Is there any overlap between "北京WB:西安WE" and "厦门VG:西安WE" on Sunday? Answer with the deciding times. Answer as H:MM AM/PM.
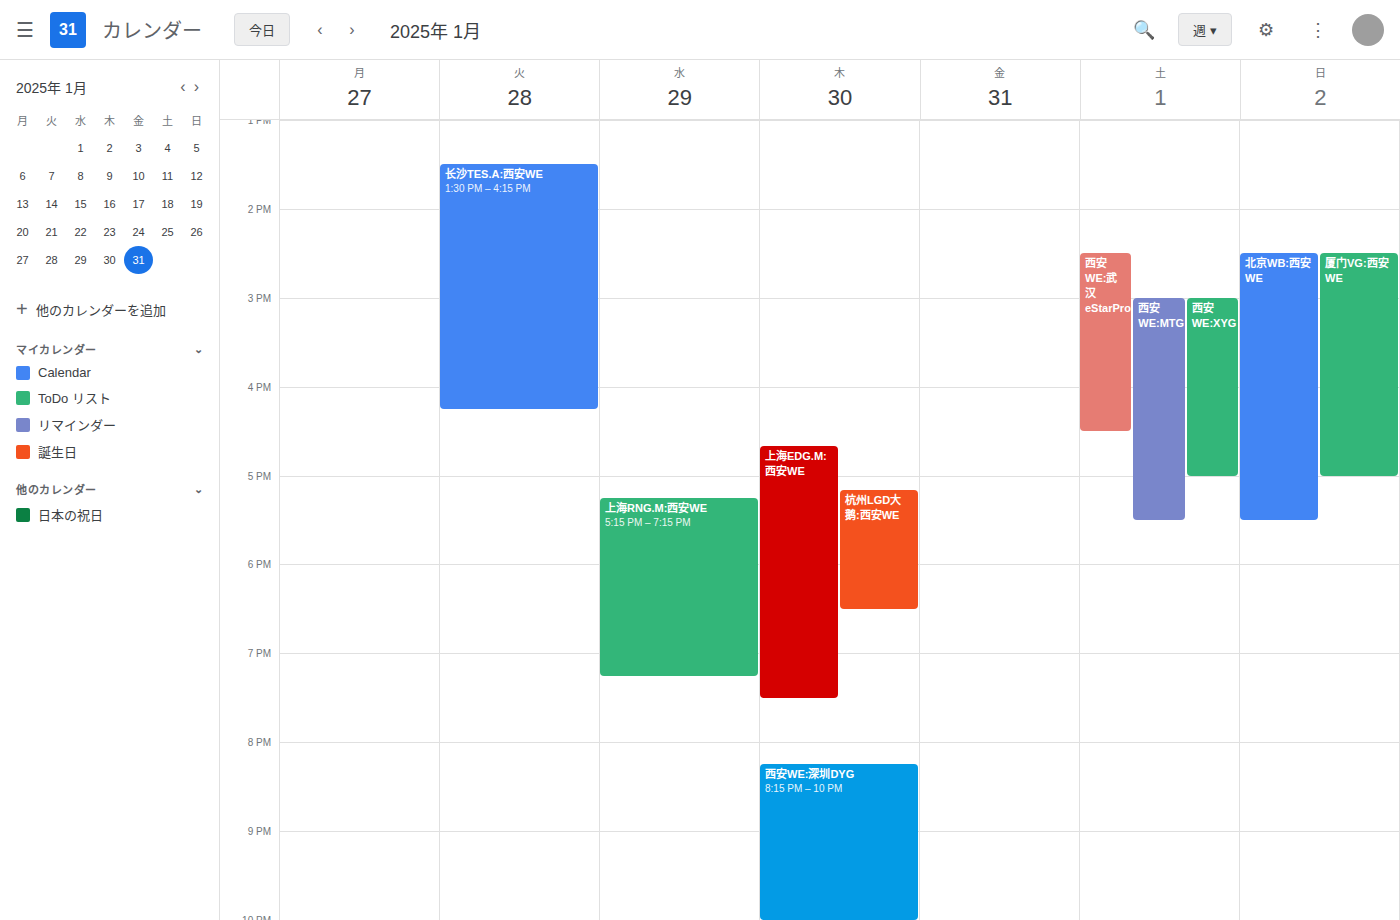
"北京WB:西安WE" starts at 2:30 PM, before "厦门VG:西安WE" ends at 5:00 PM -- they overlap.